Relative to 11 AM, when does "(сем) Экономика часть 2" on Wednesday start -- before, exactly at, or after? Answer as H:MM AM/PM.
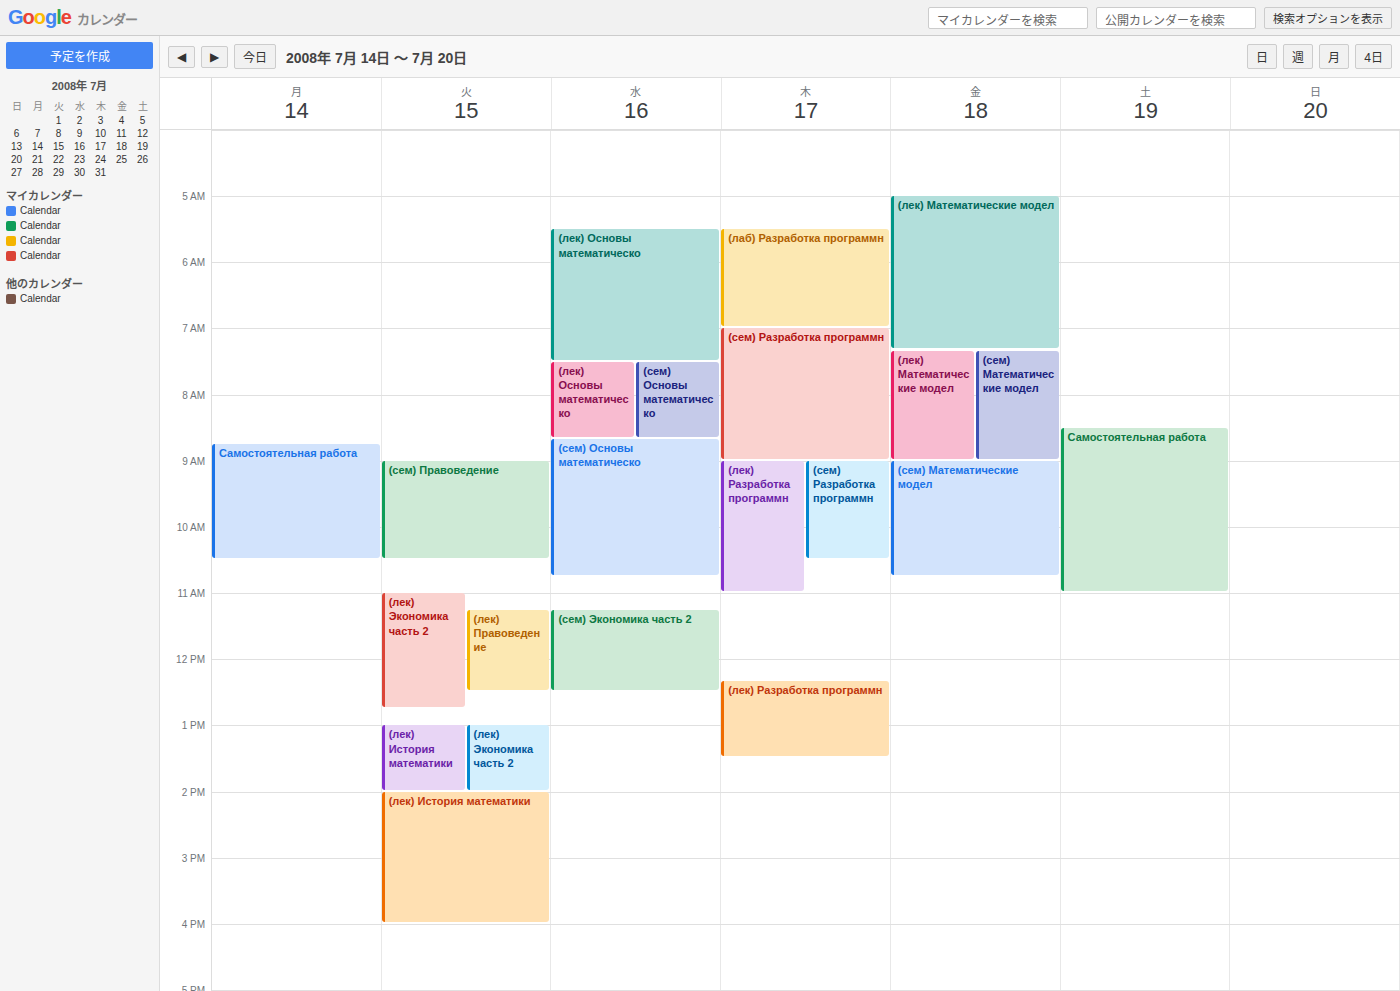
11:15 AM -- after 11 AM, 15 minutes below the 11 AM line.